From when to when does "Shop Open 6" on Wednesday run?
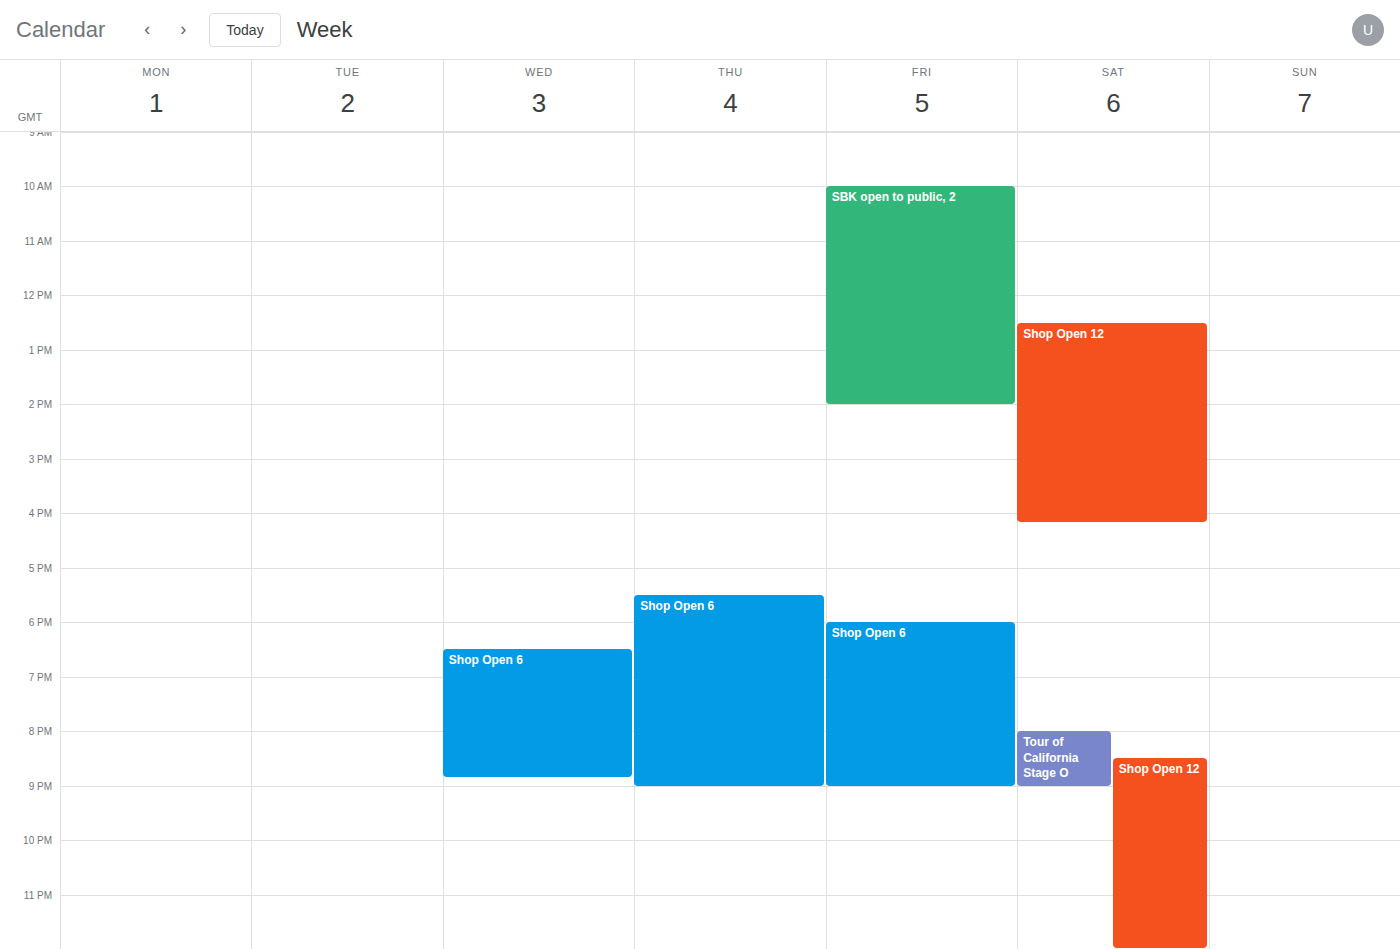
6:30 PM to 8:50 PM